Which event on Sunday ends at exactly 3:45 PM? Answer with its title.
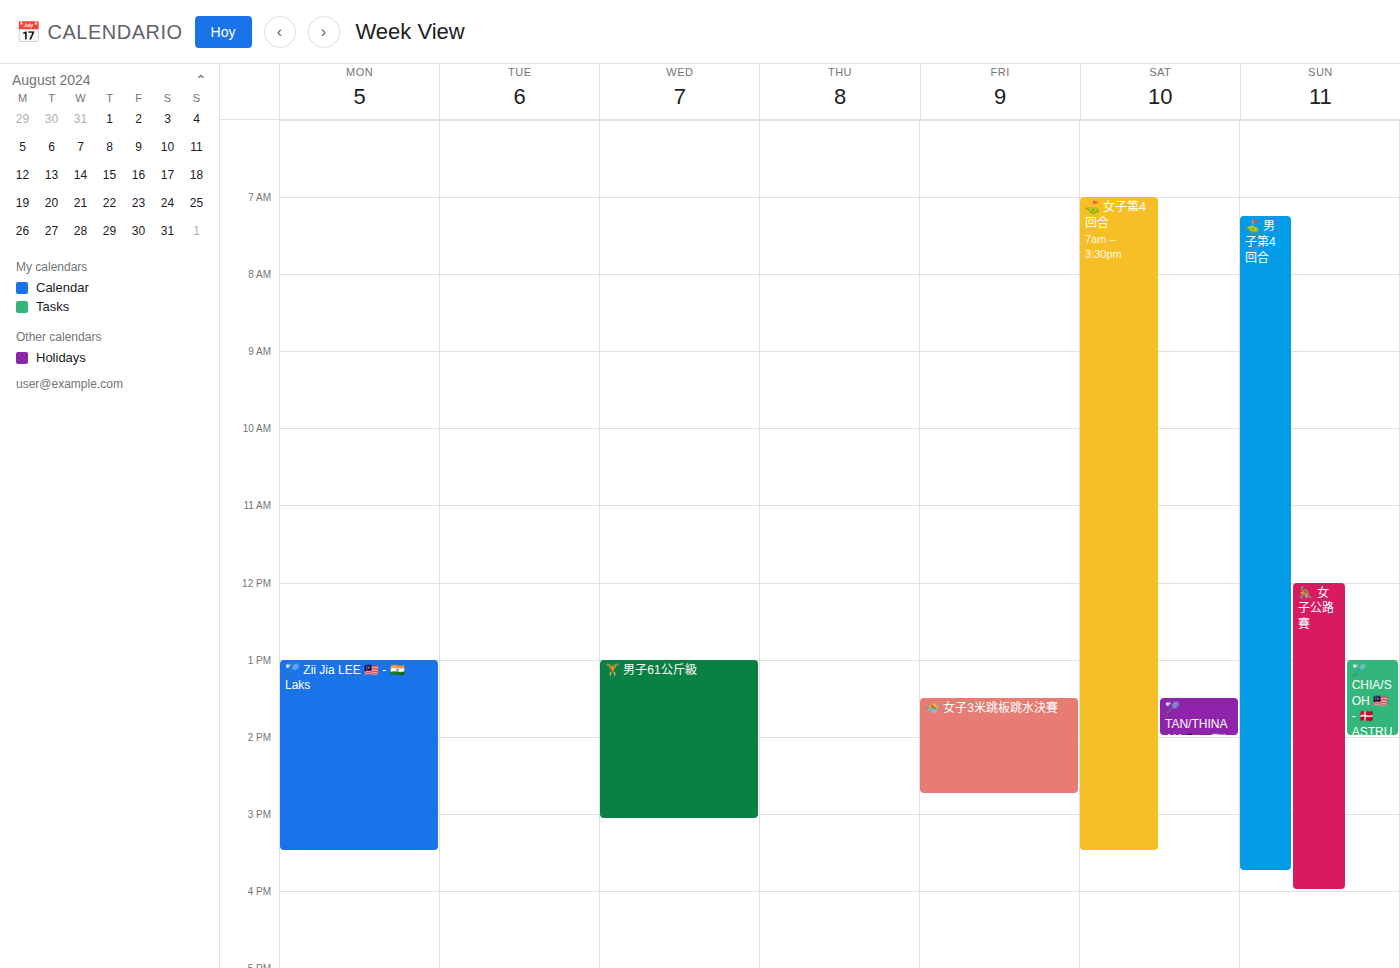
"⛳ 男子第4回合"